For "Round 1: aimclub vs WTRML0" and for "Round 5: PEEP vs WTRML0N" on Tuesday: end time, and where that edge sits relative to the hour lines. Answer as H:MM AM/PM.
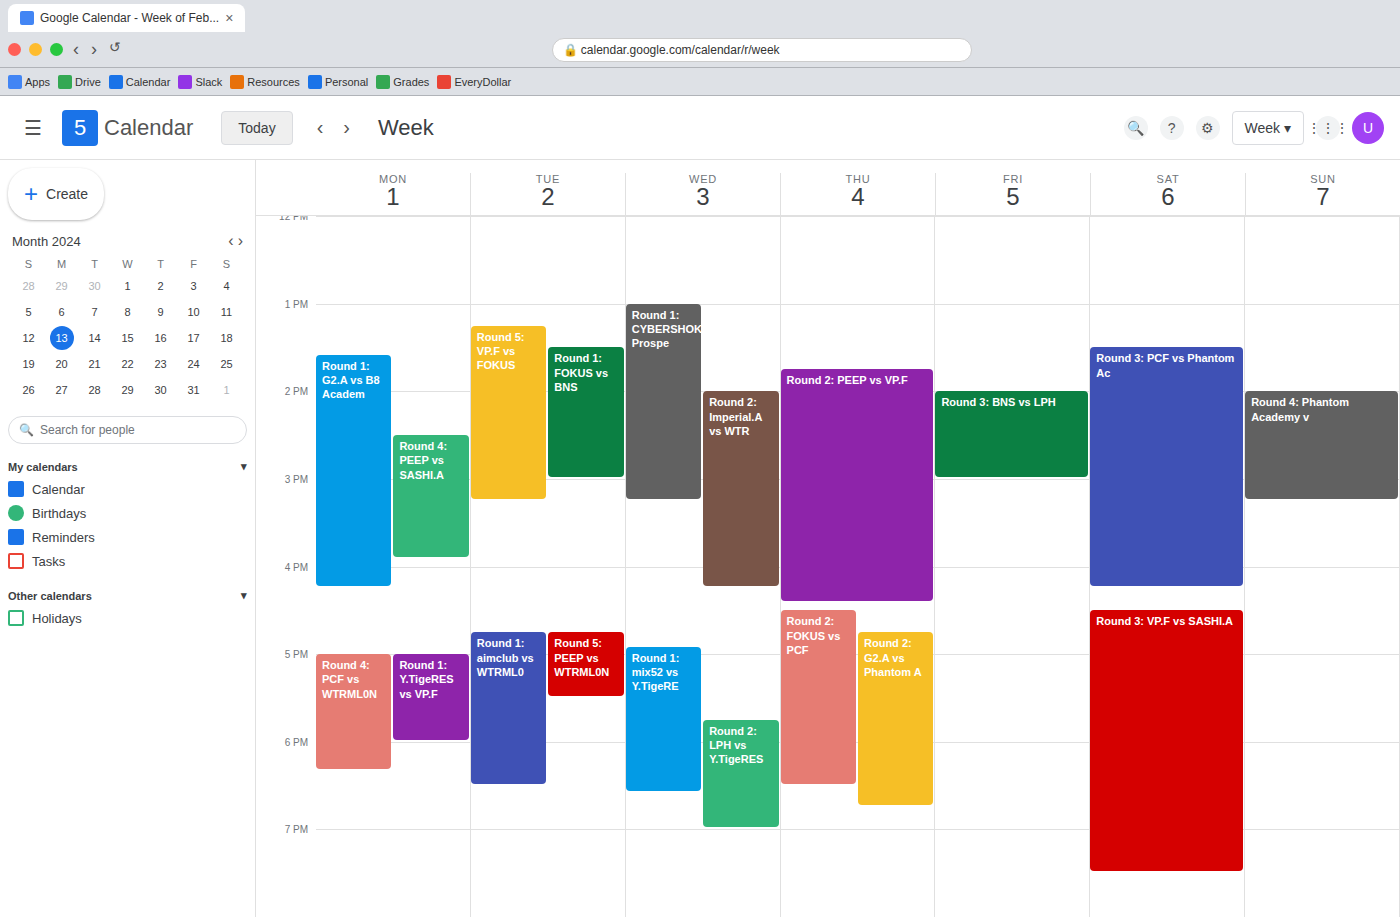
"Round 1: aimclub vs WTRML0": 6:30 PM, halfway between the 6 PM and 7 PM lines. "Round 5: PEEP vs WTRML0N": 5:30 PM, halfway between the 5 PM and 6 PM lines.